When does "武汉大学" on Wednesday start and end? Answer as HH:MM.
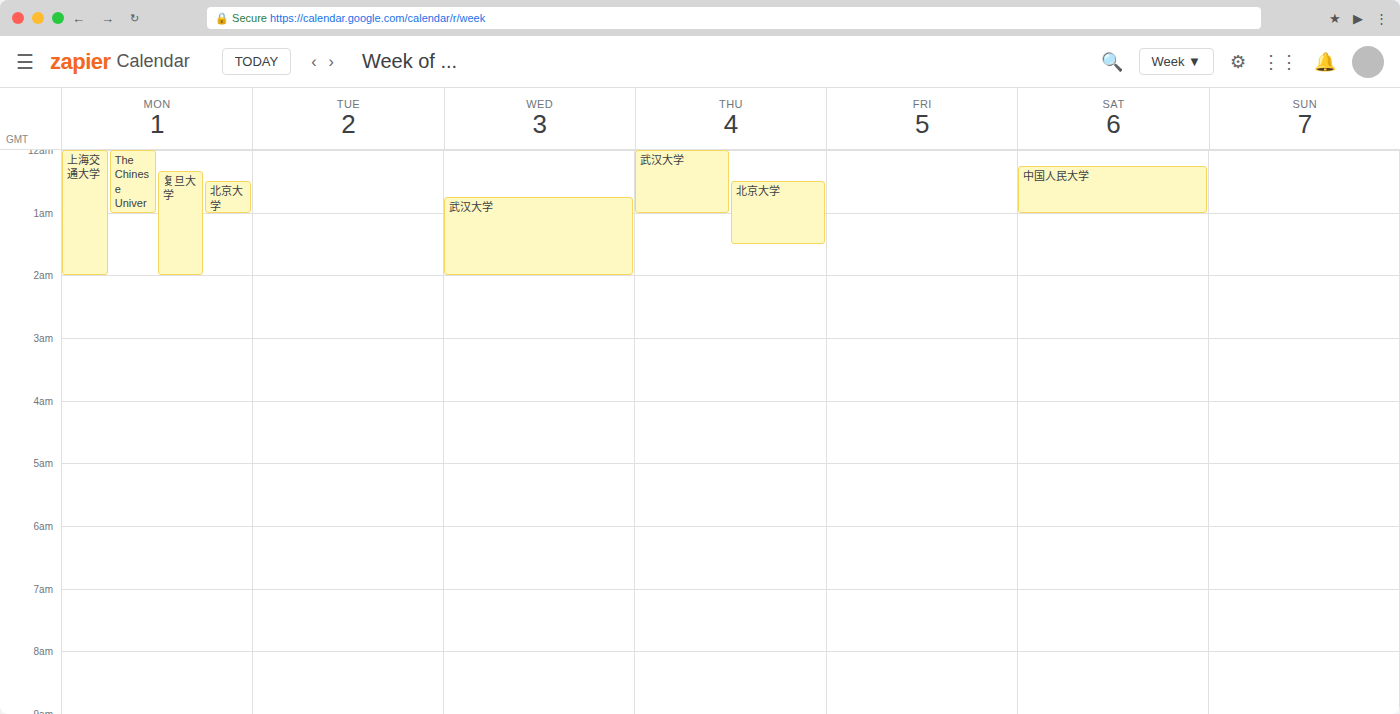
00:45 to 02:00